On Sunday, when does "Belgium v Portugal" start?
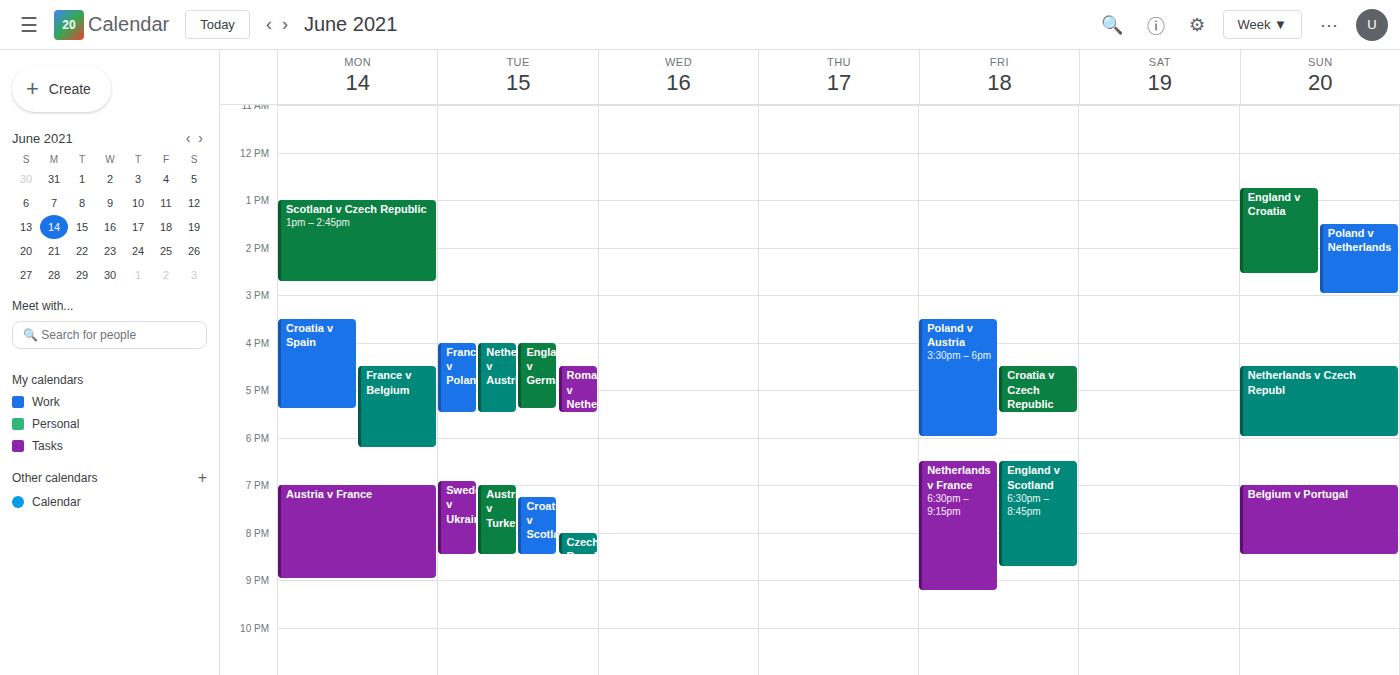
7:00 PM